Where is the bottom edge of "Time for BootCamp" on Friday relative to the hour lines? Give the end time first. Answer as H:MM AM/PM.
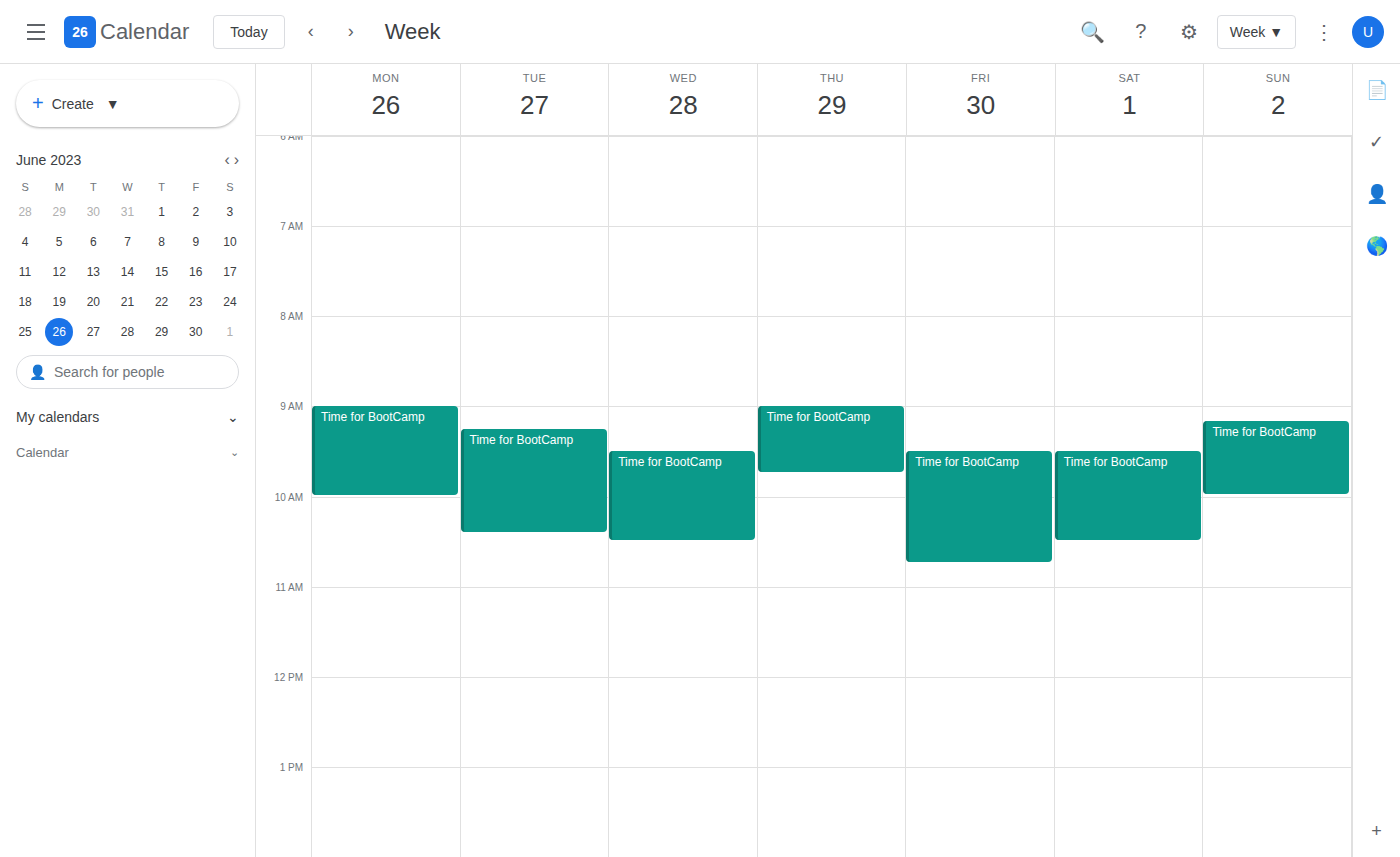
10:45 AM -- neither: three quarters of the way from the 10 AM line to the 11 AM line.